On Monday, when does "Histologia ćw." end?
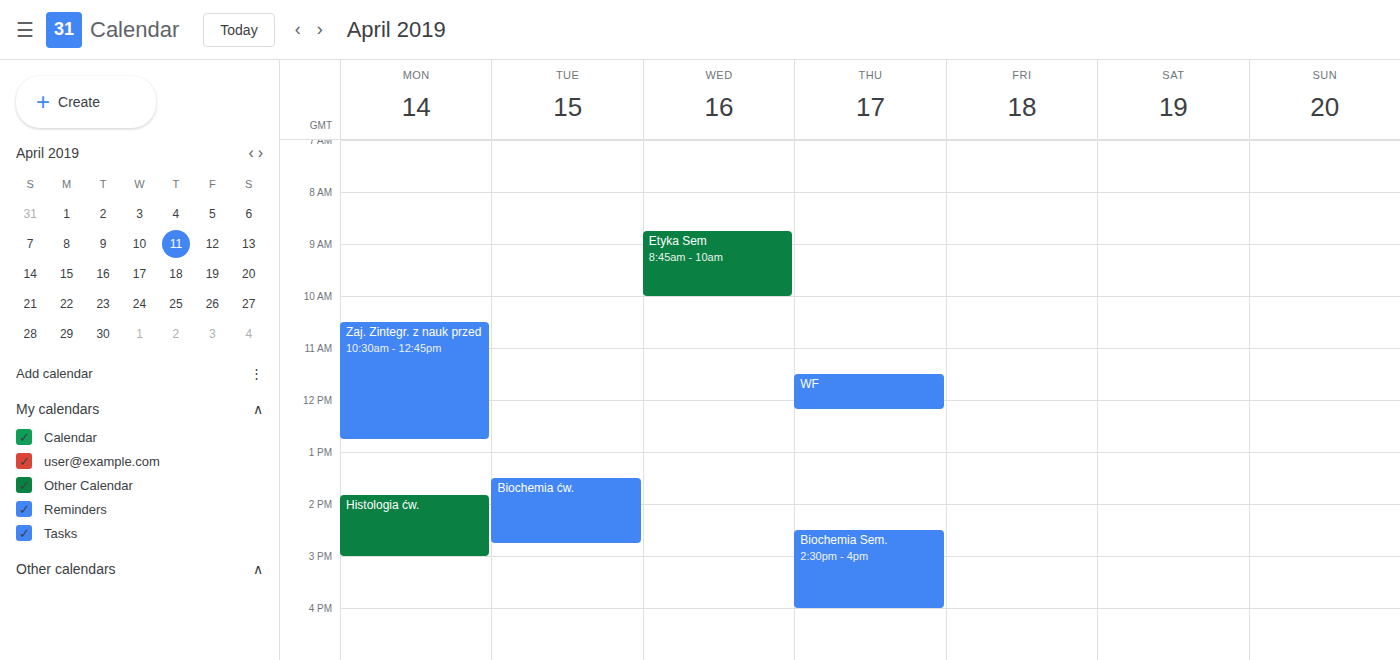
3:00 PM